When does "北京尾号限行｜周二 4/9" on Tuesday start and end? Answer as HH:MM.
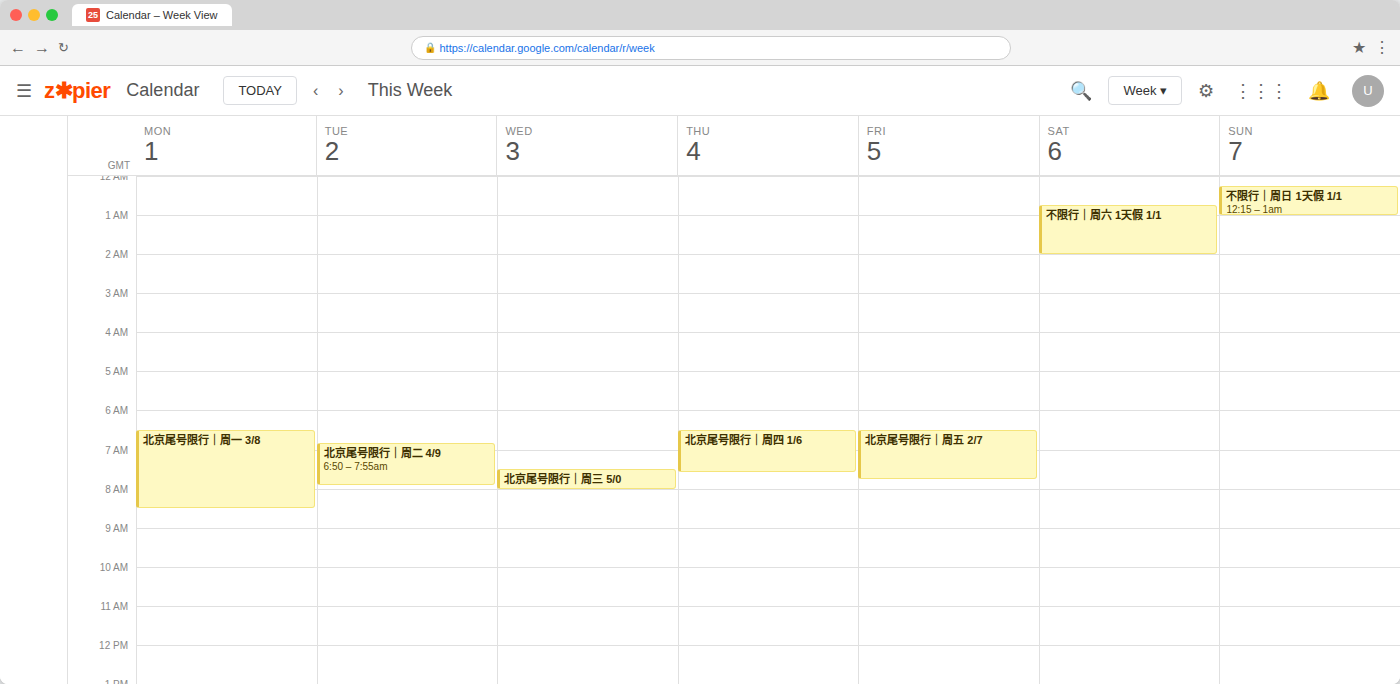
06:50 to 07:55